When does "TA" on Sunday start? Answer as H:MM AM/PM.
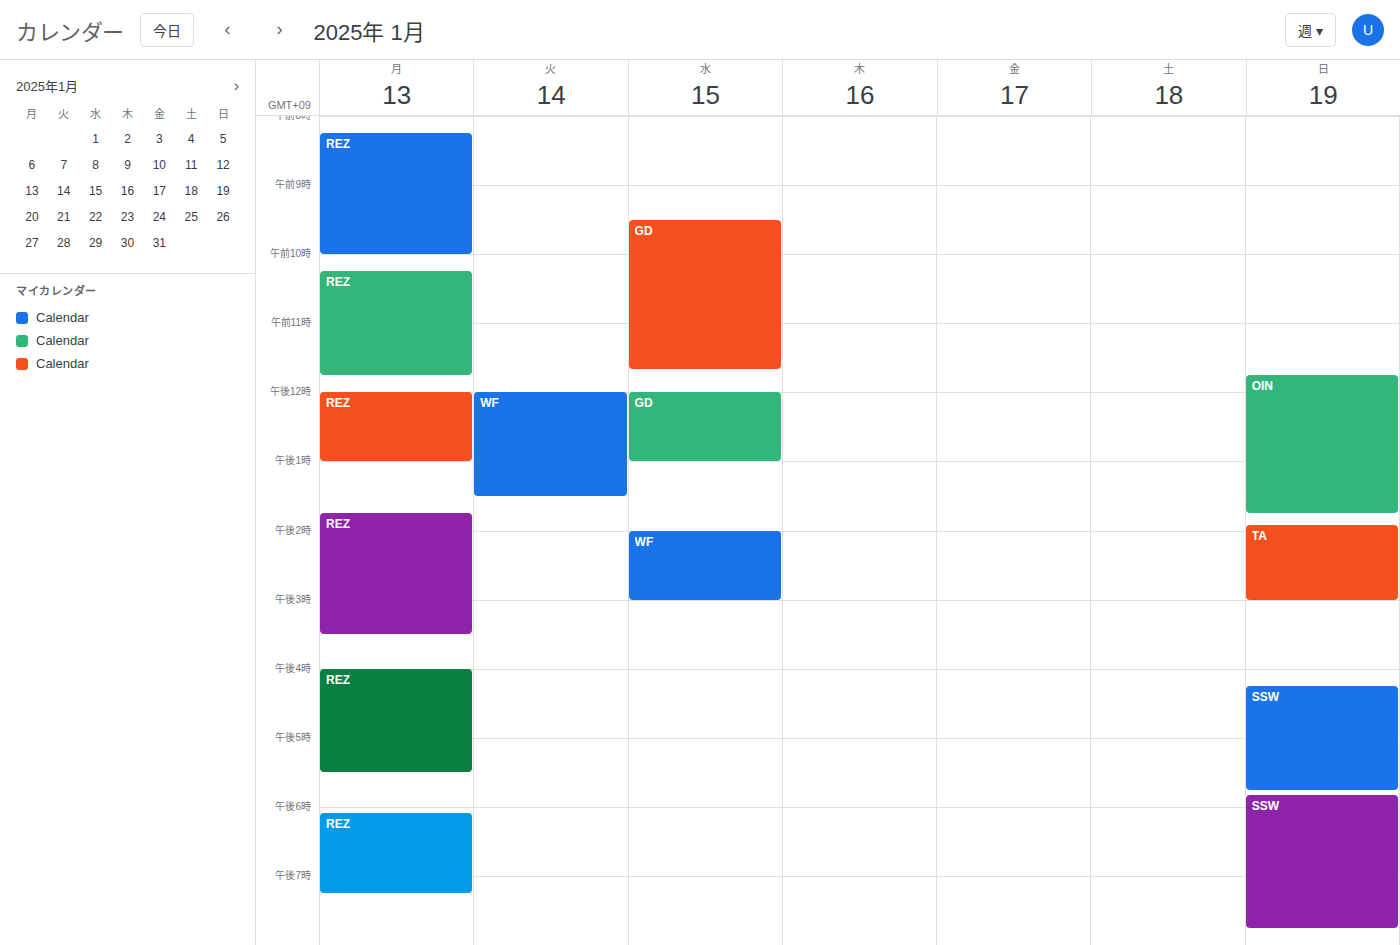
1:55 PM